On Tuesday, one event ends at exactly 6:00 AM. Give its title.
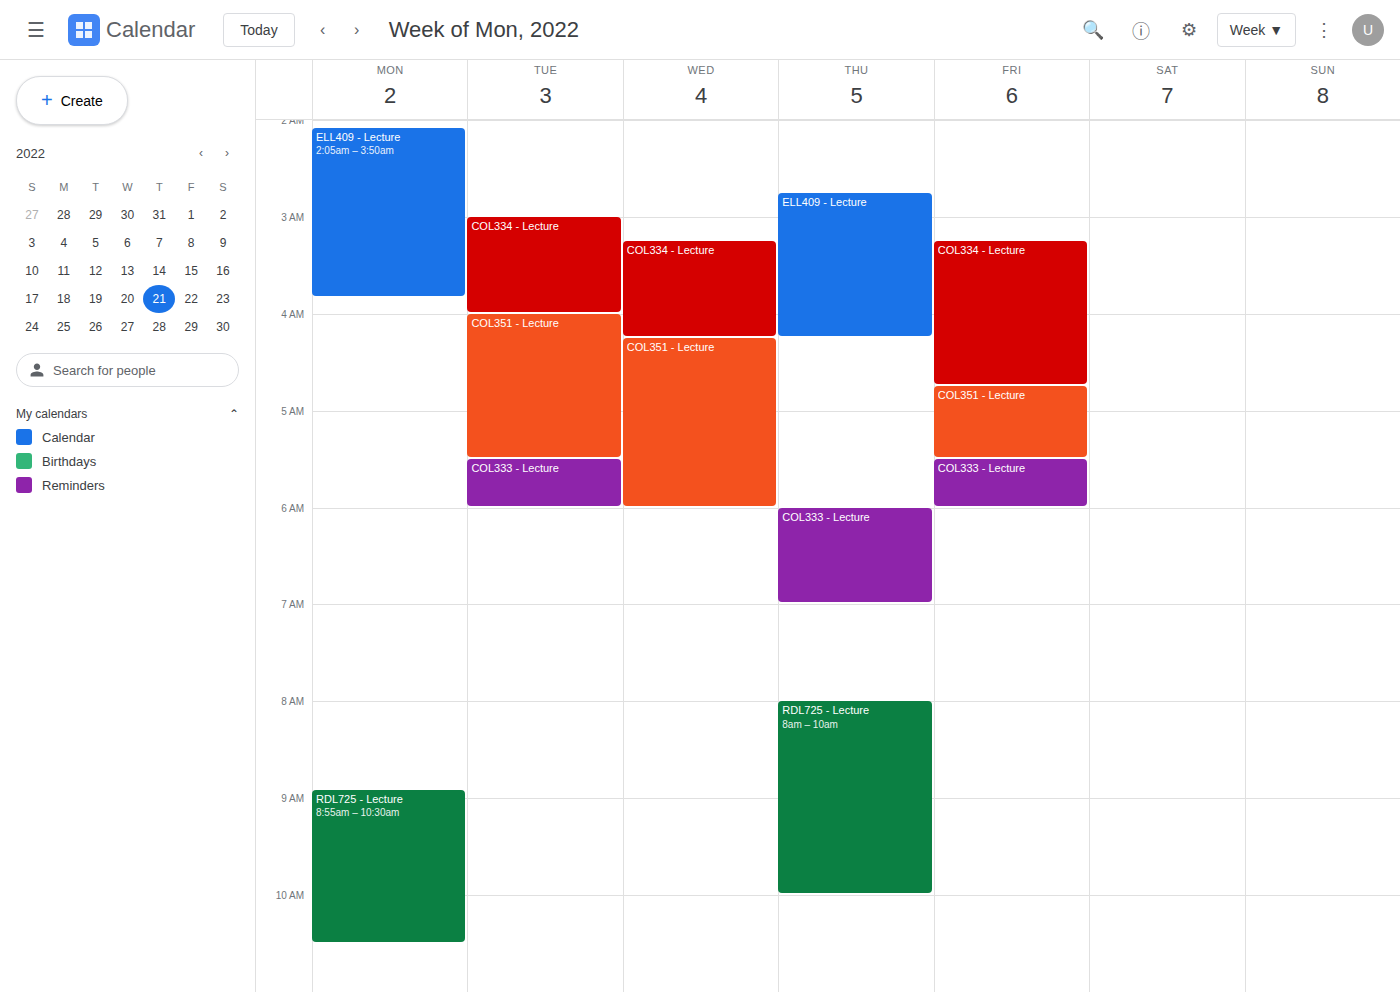
"COL333 - Lecture"